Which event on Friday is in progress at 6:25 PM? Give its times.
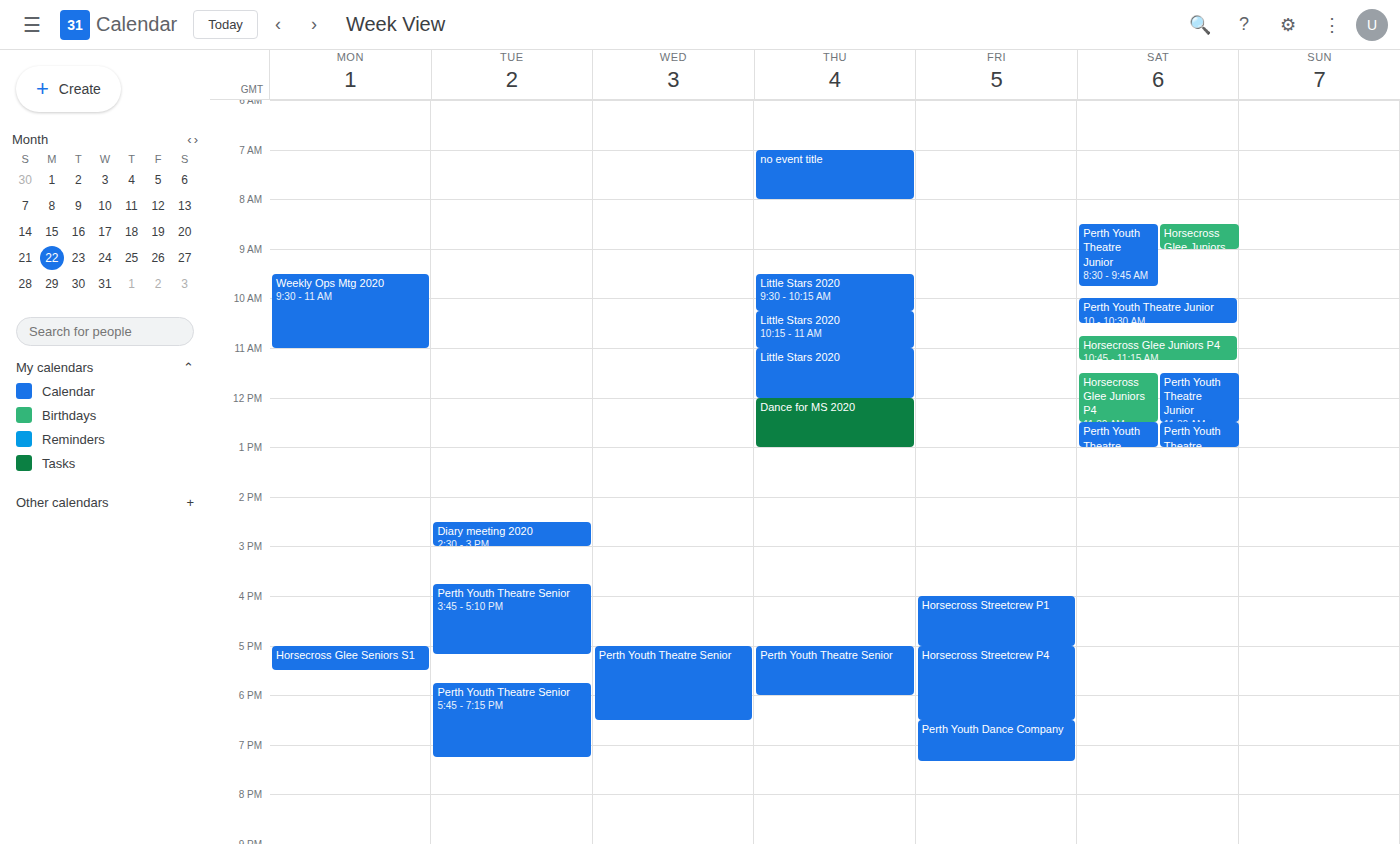
"Horsecross Streetcrew P4", 5:00 PM to 6:30 PM